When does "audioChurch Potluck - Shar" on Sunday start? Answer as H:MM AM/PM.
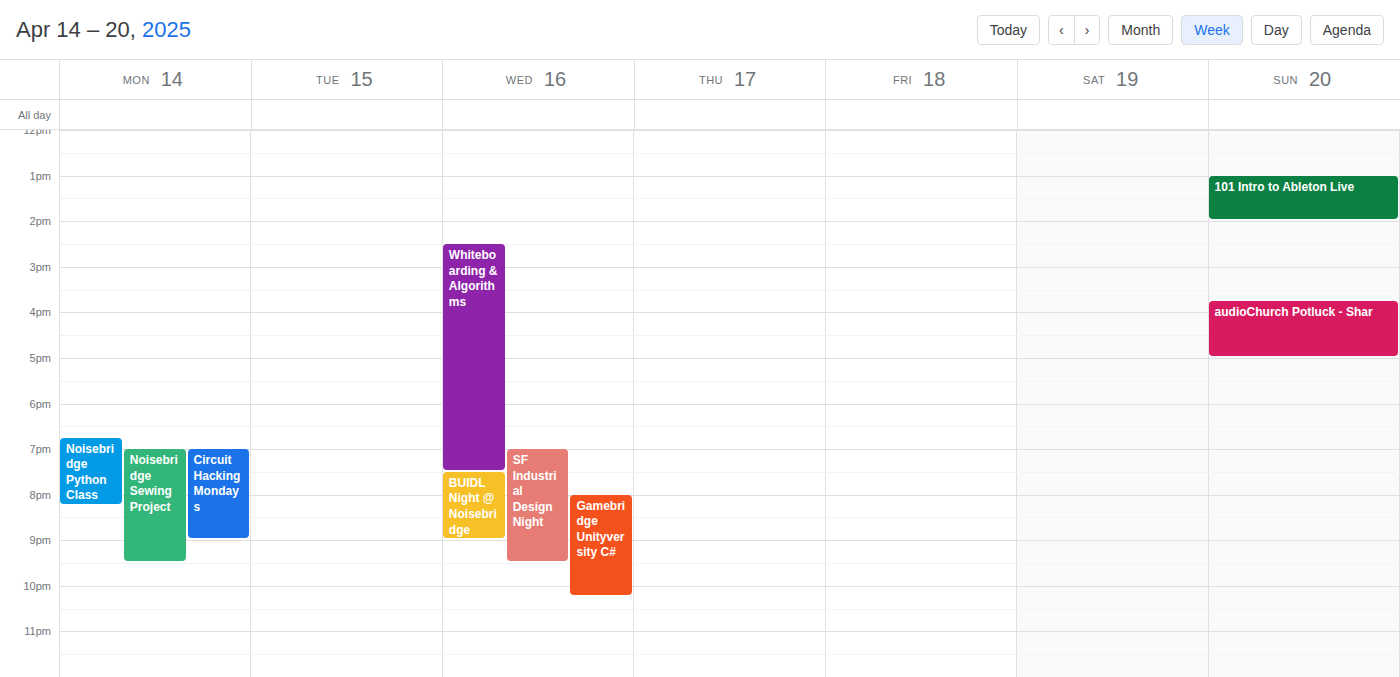
3:45 PM